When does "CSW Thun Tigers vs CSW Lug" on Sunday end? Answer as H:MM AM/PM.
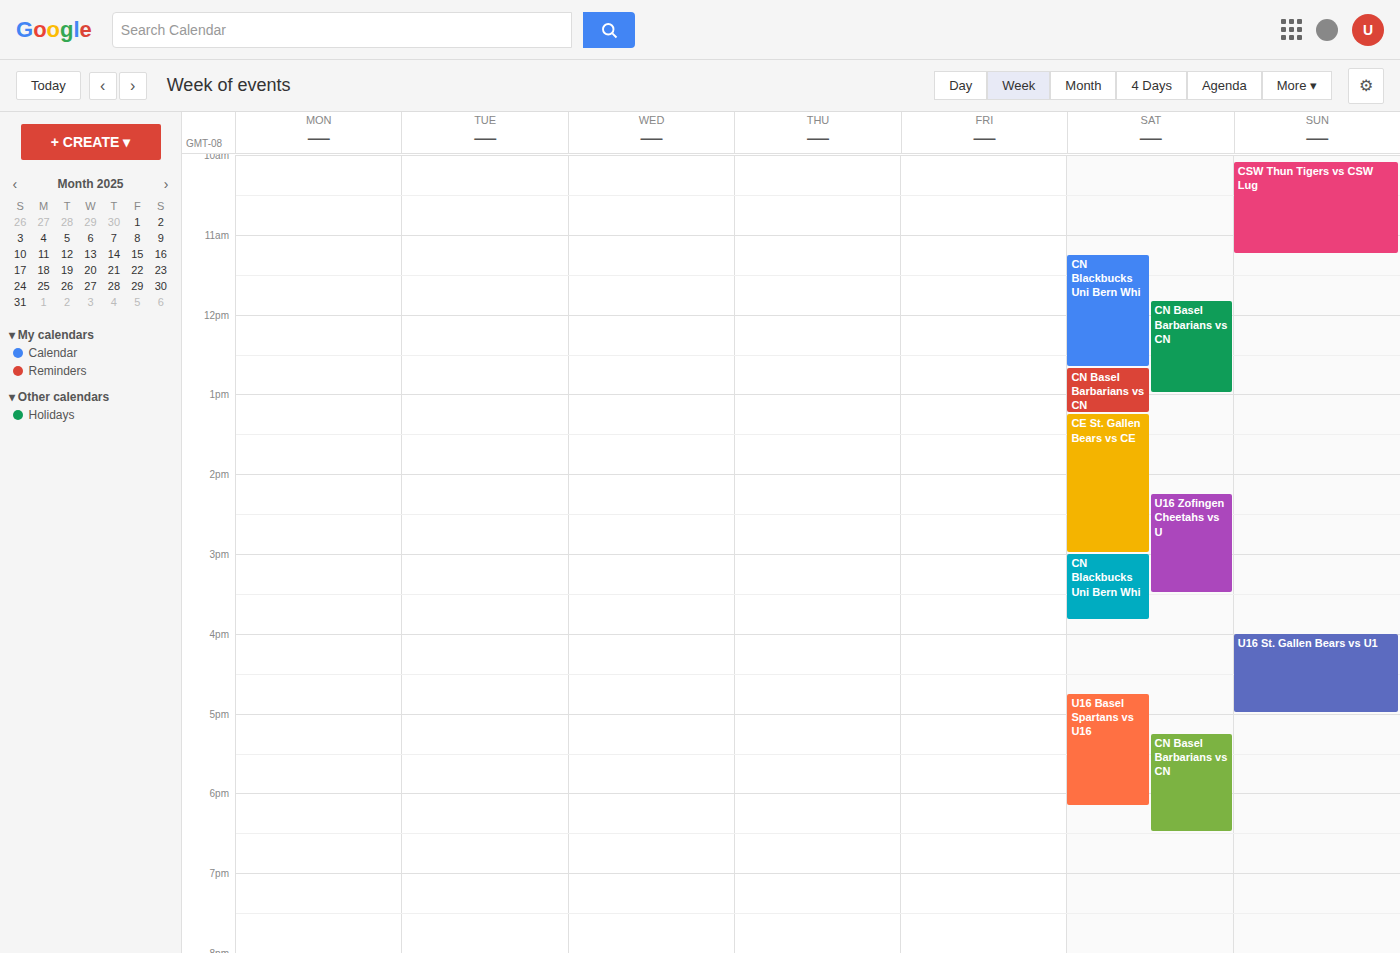
11:15 AM